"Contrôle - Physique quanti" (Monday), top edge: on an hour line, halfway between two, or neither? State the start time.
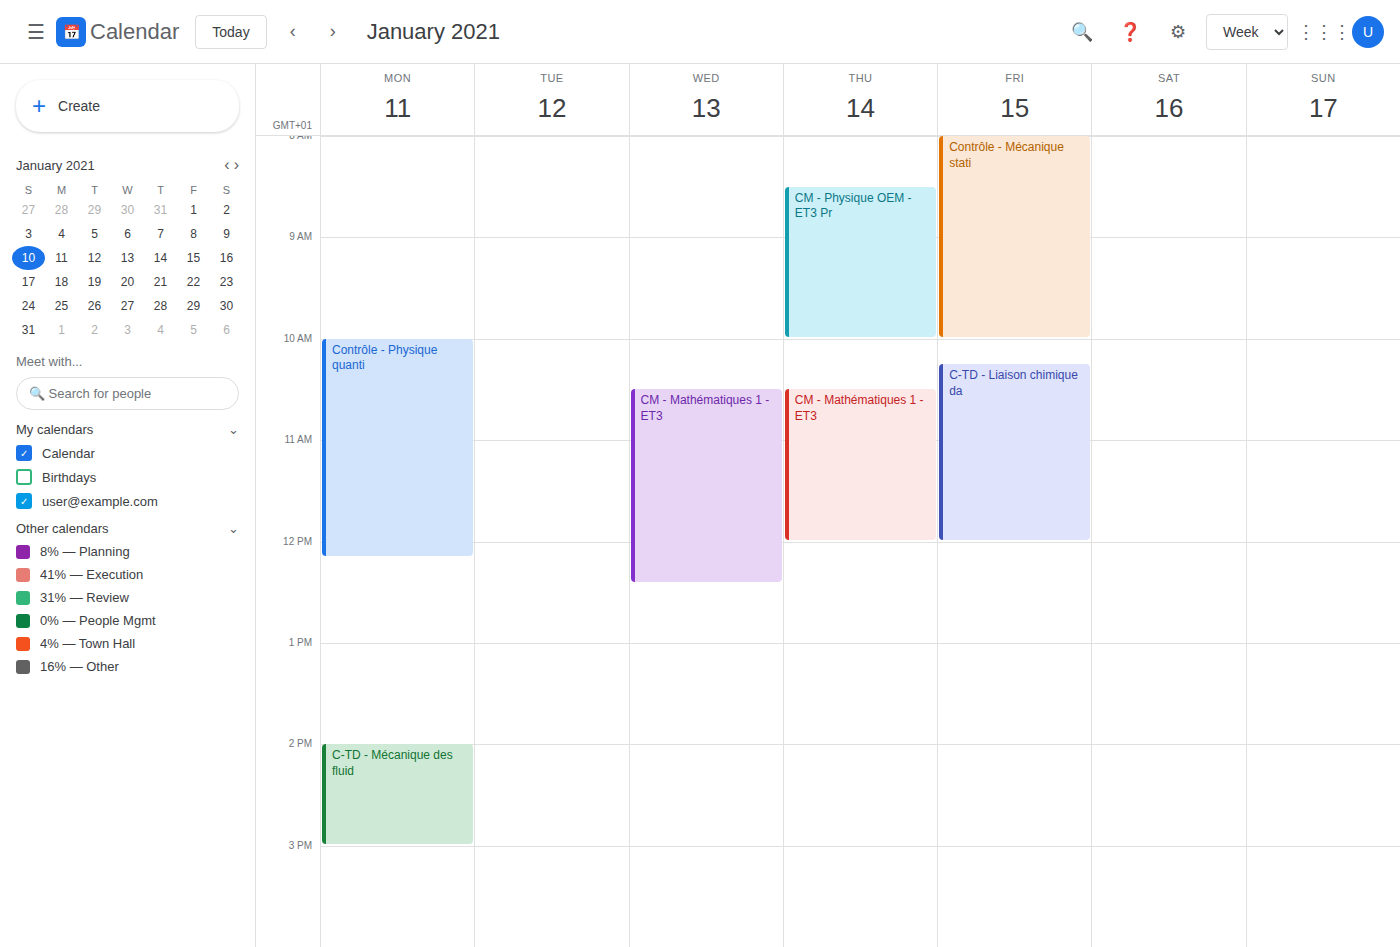
10:00 AM -- exactly on the 10 AM line.